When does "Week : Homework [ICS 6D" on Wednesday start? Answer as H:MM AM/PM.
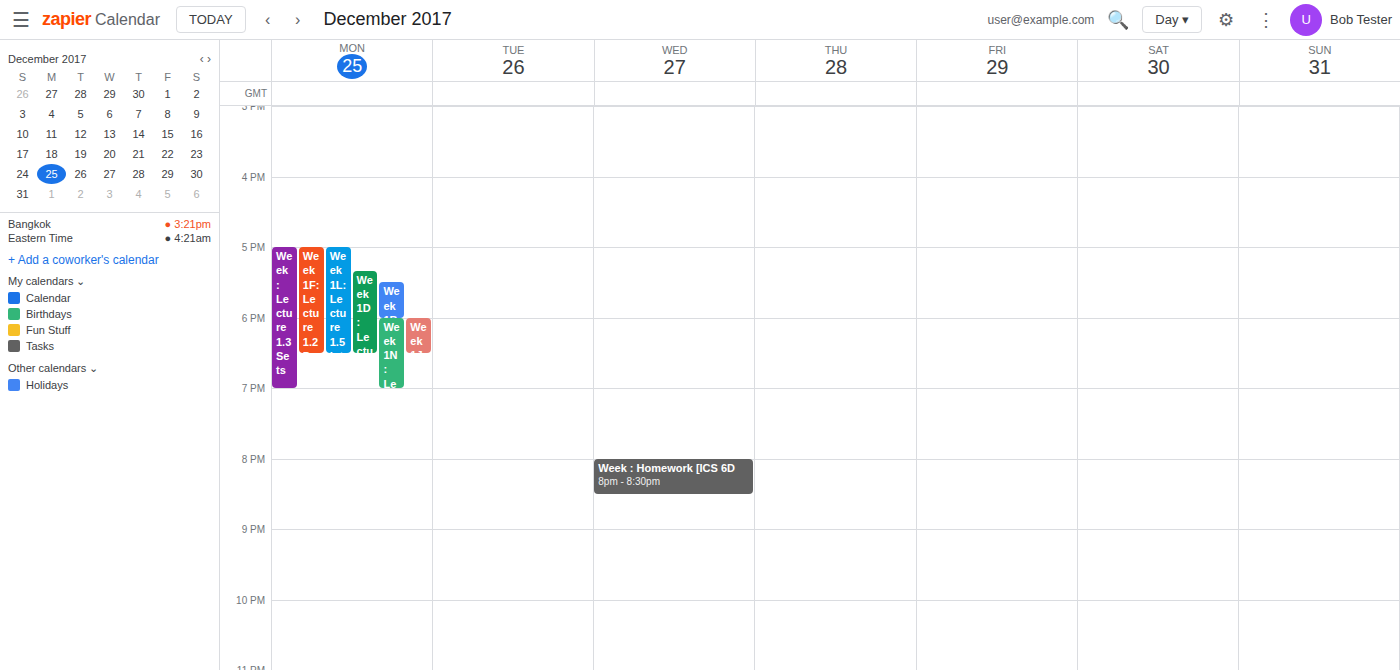
8:00 PM